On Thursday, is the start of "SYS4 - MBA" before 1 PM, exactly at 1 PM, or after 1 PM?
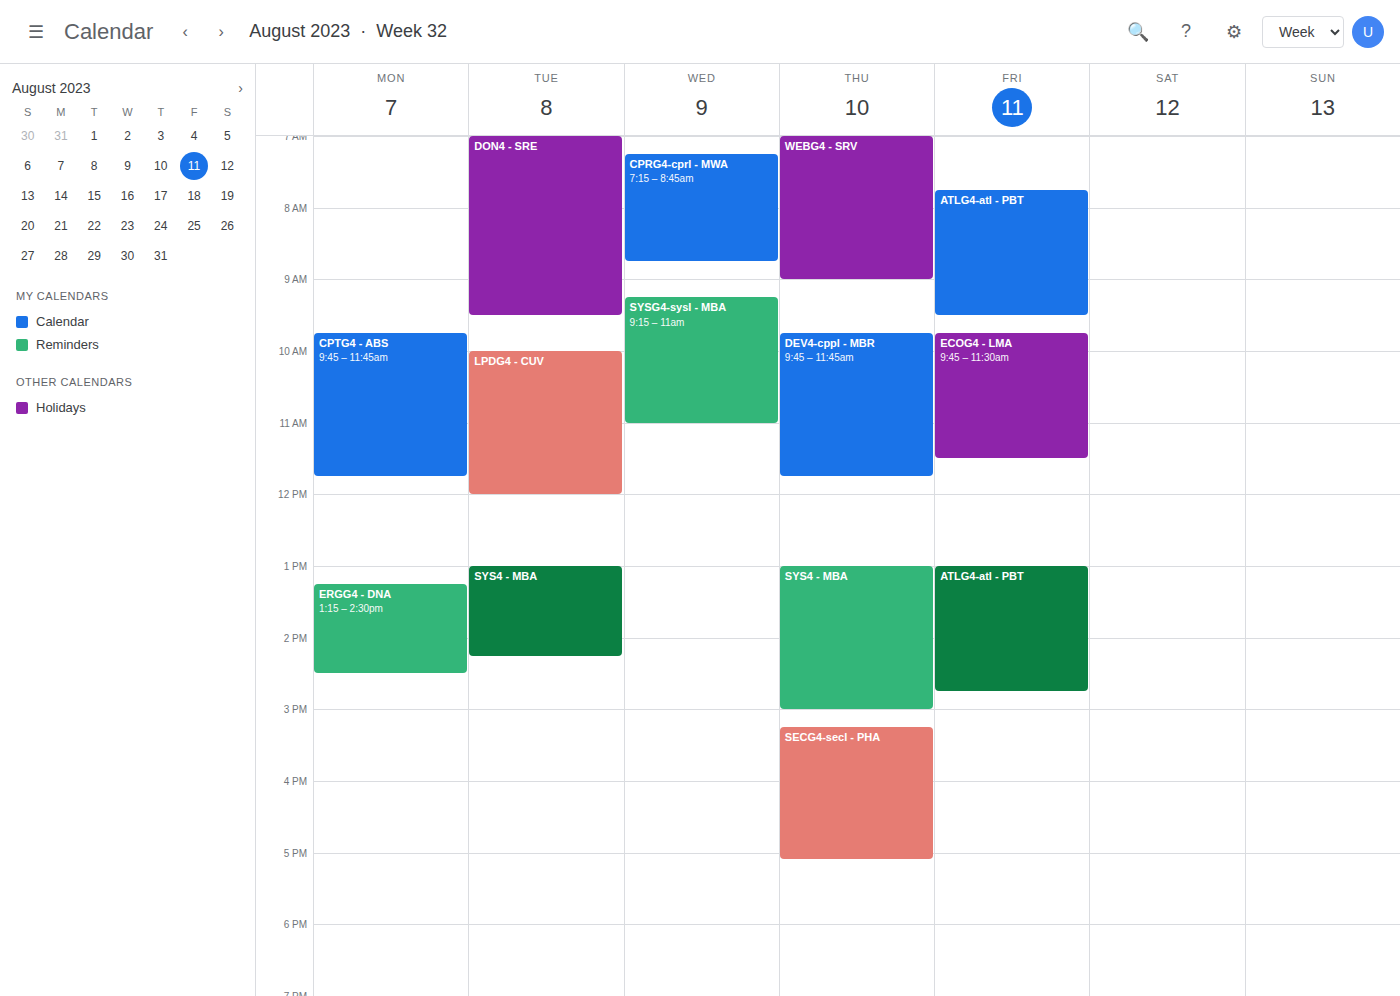
1:00 PM -- exactly at 1 PM, on the 1 PM line.